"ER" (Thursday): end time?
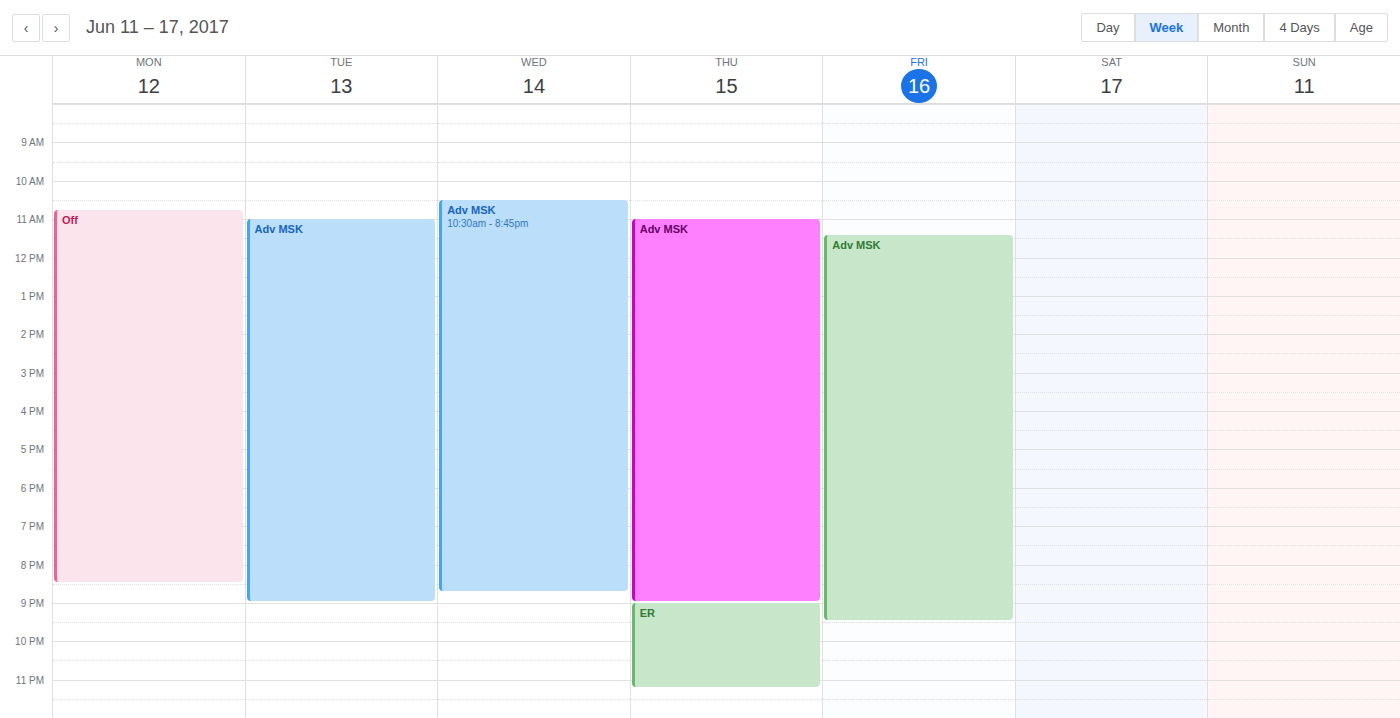
11:15 PM